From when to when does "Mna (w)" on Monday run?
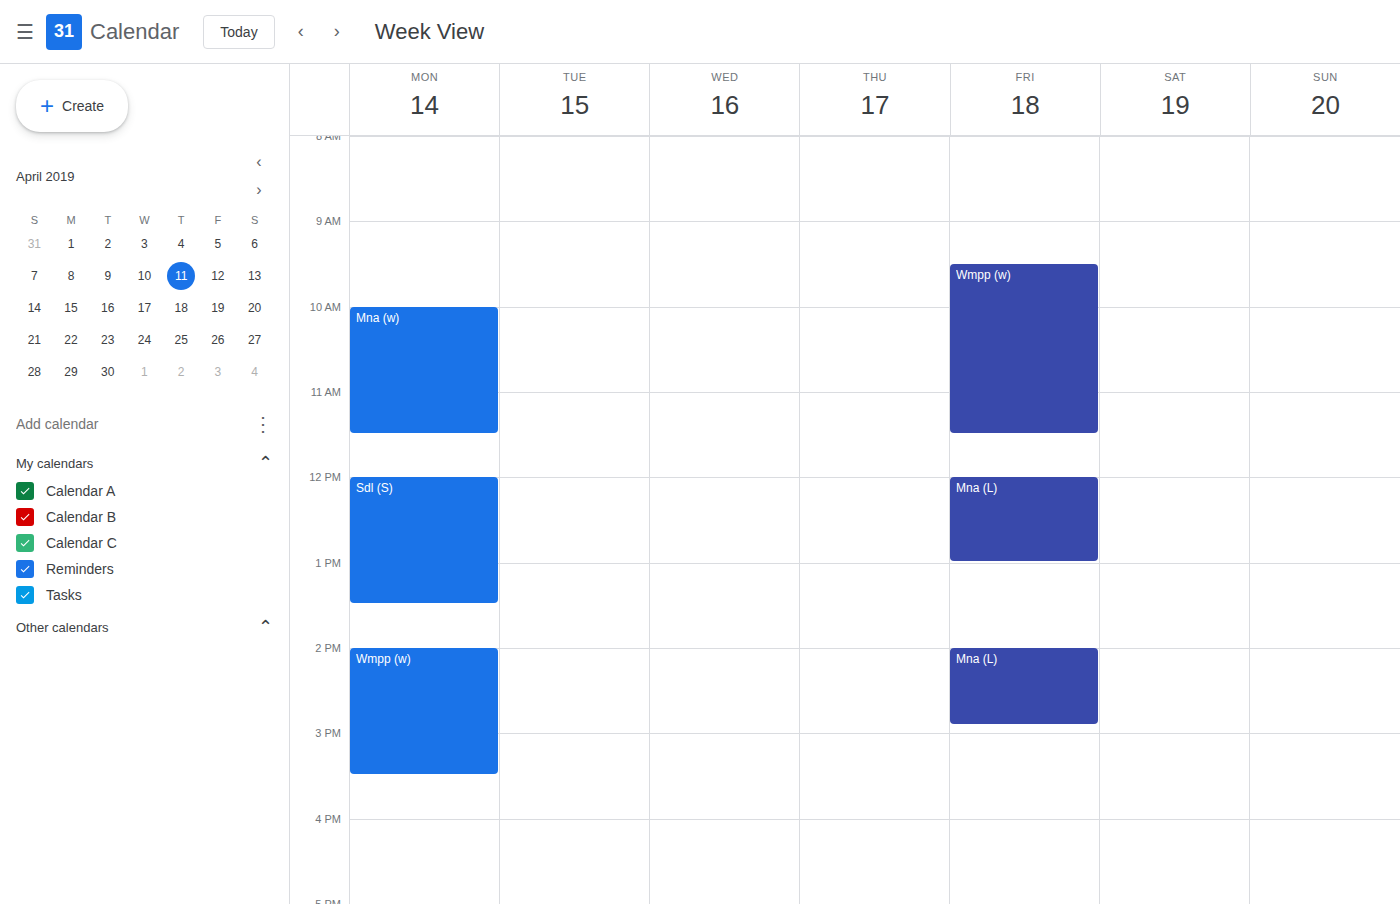
10:00 AM to 11:30 AM